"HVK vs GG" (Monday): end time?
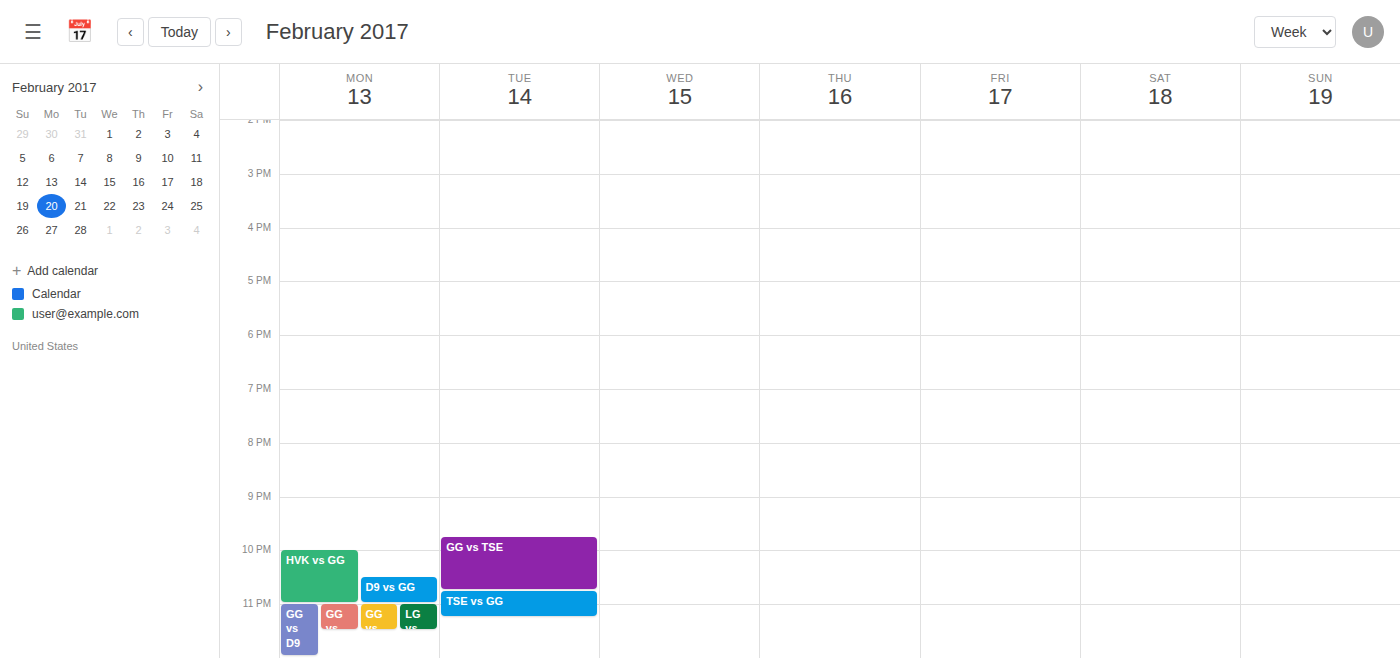
11:00 PM